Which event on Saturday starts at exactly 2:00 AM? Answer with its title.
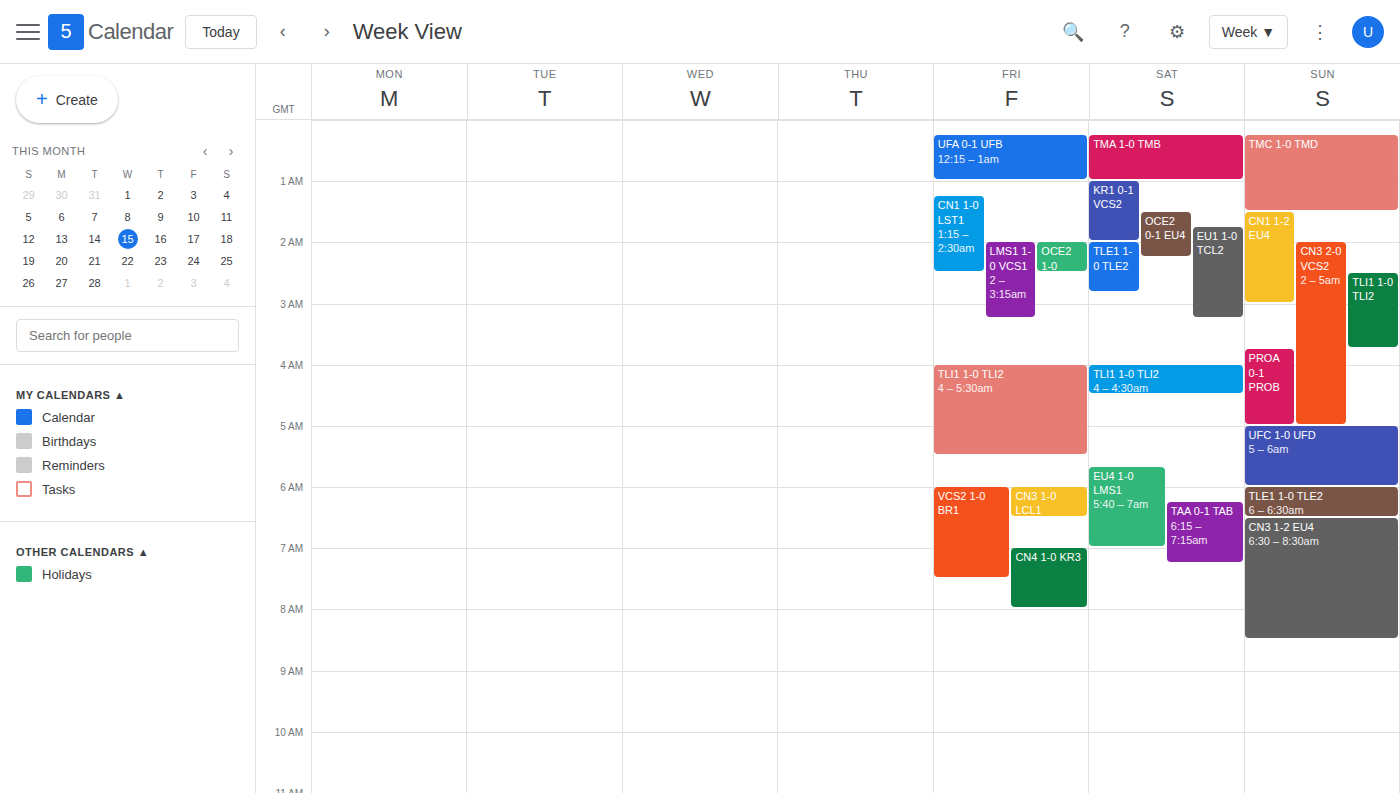
"TLE1 1-0 TLE2"